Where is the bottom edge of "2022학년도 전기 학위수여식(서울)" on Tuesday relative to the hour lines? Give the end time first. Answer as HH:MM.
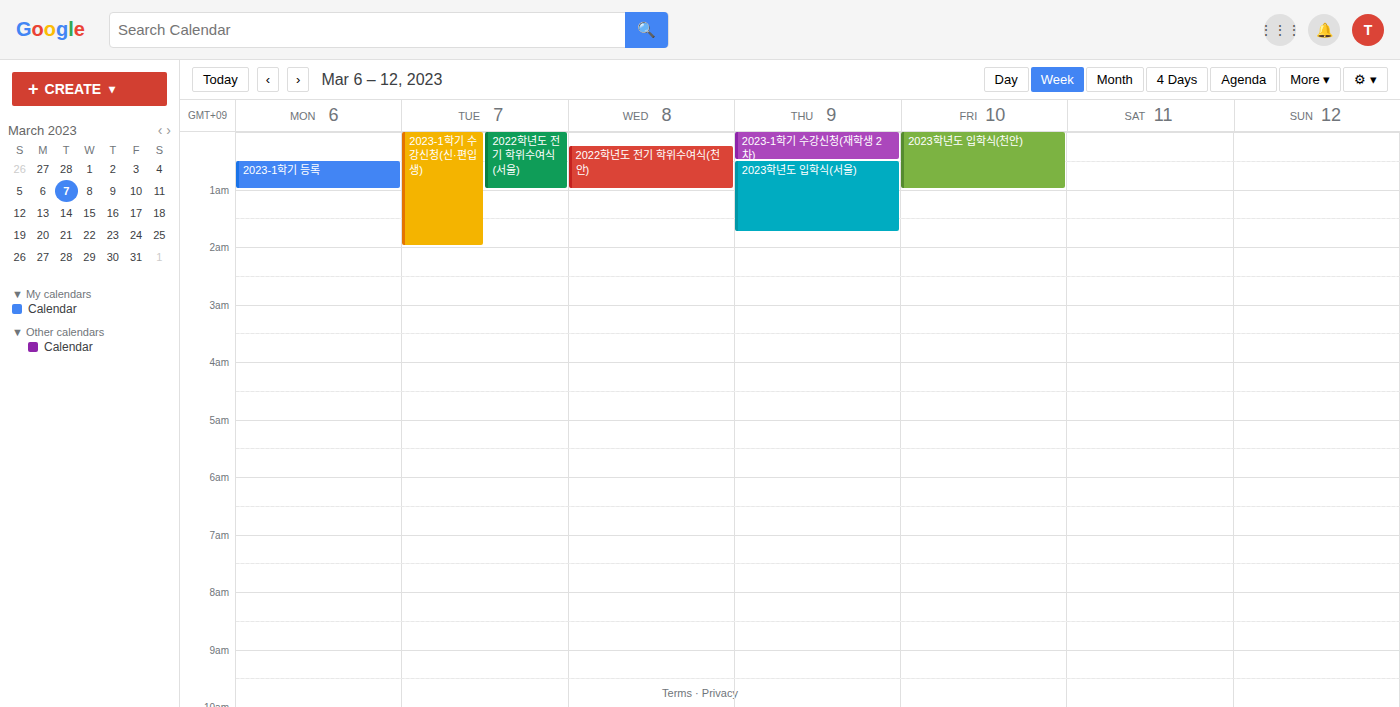
01:00 -- exactly on the 01:00 line.